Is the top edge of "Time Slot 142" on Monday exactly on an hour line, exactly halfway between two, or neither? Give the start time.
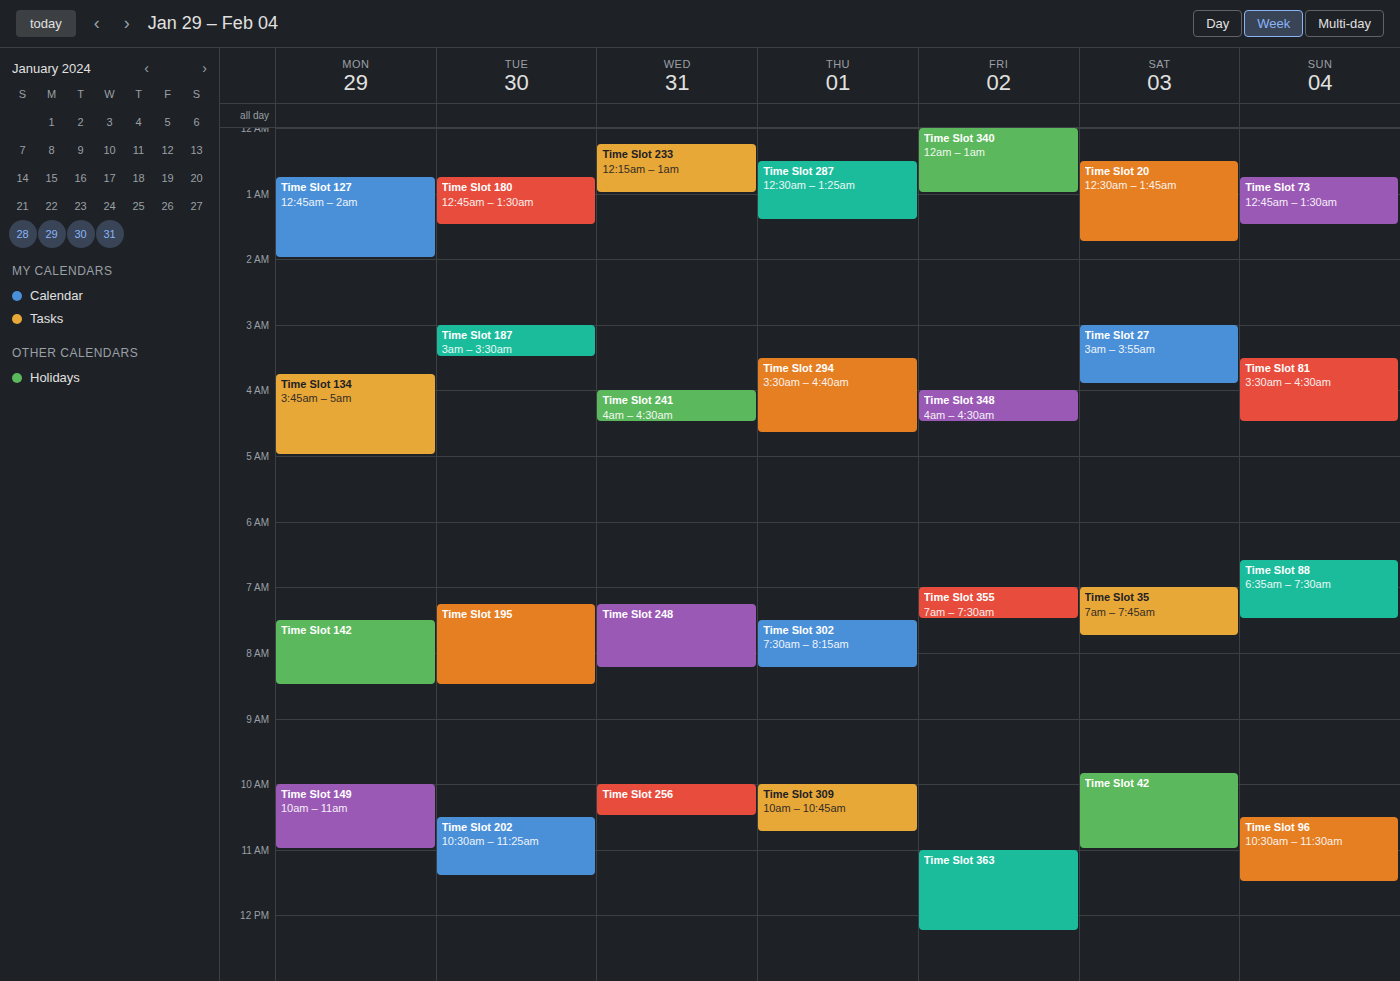
7:30 AM -- halfway between the 7 AM and 8 AM lines.